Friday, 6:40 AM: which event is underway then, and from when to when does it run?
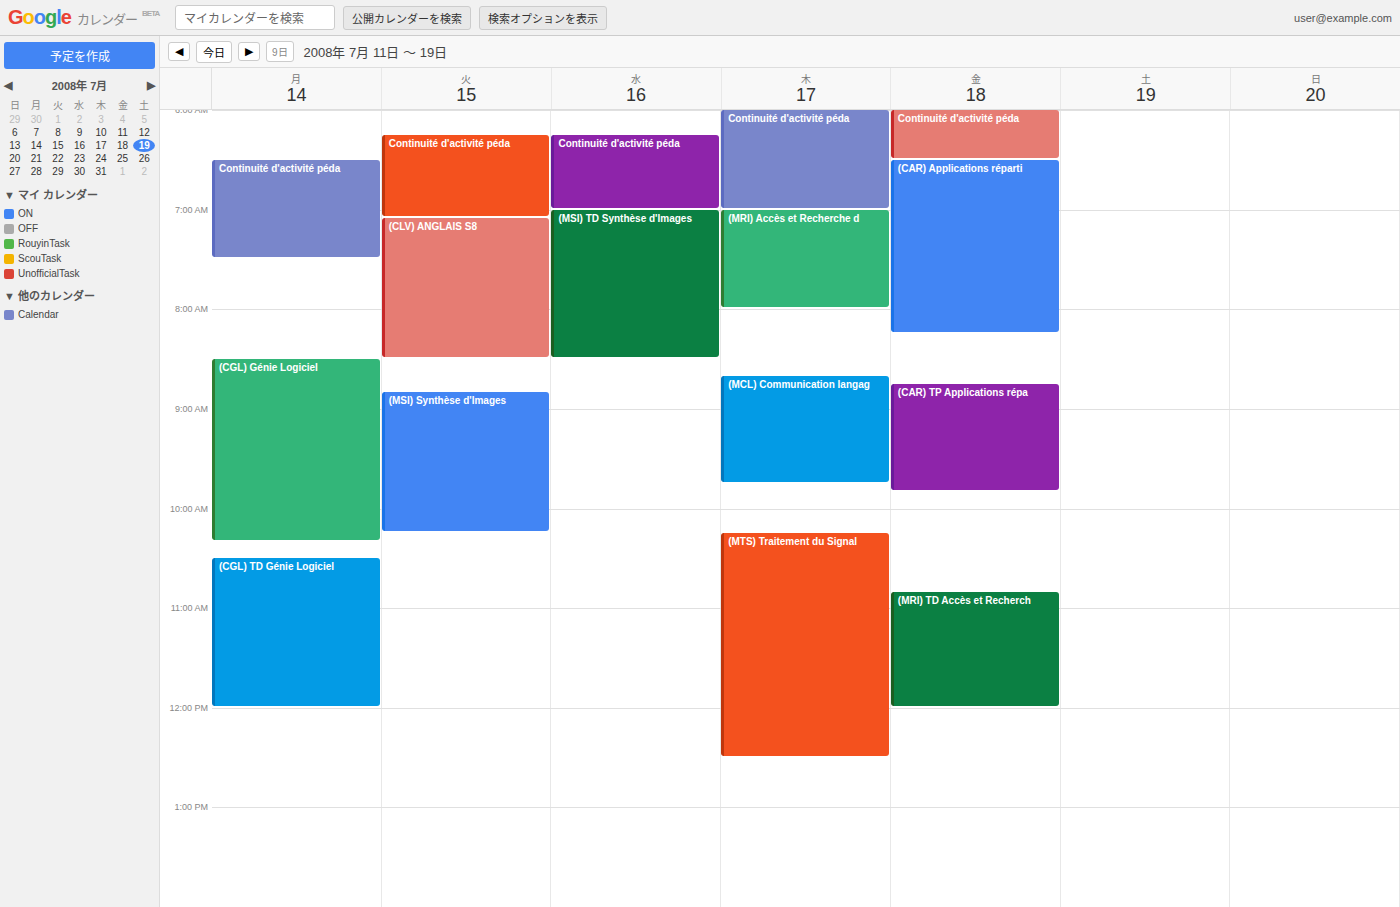
"(CAR) Applications réparti", 6:30 AM to 8:15 AM